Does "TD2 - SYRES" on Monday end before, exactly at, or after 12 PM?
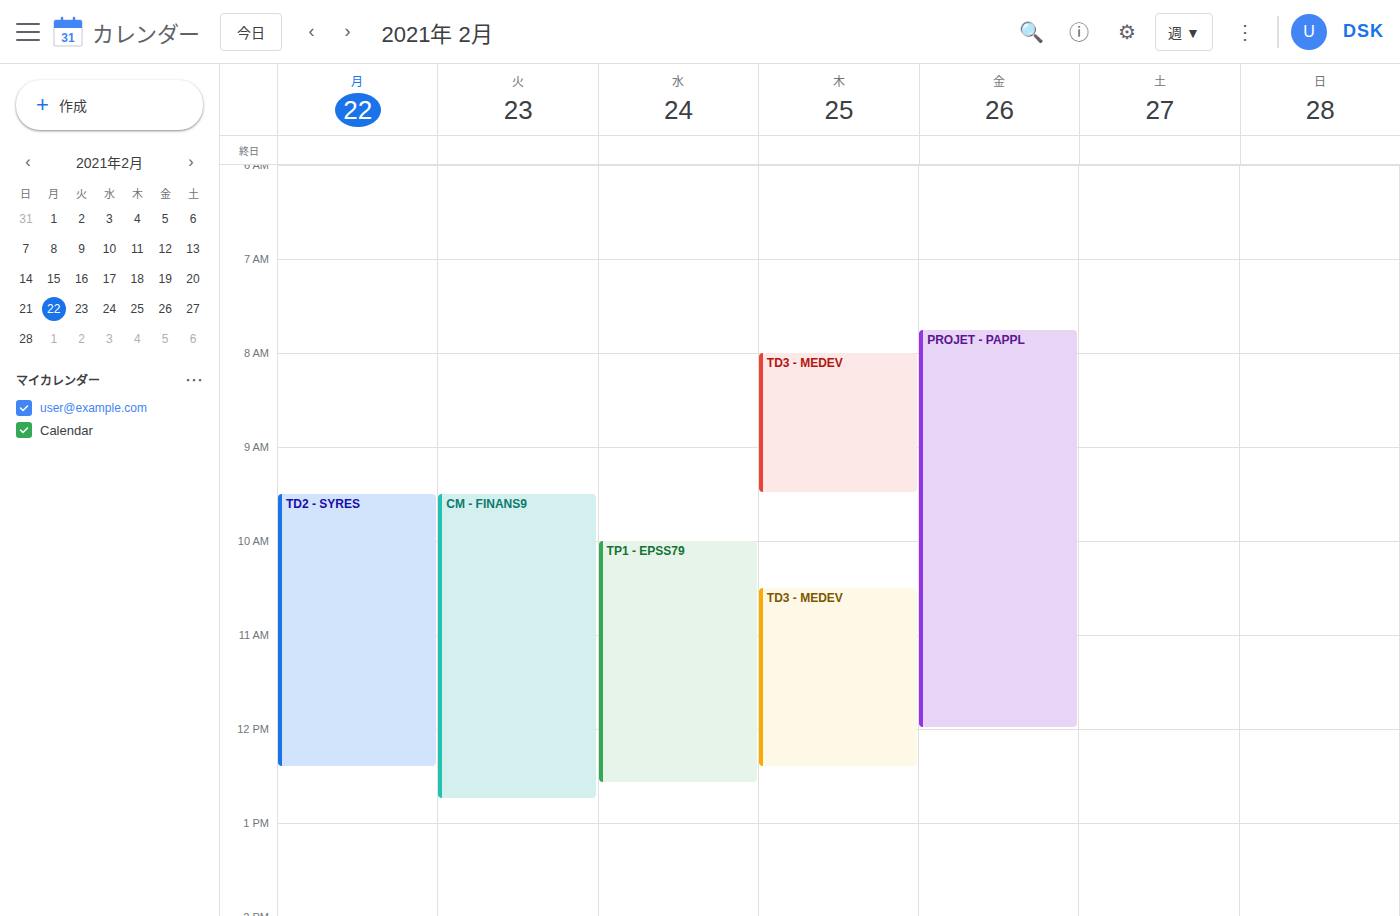
12:25 PM -- after 12 PM, 25 minutes below the 12 PM line.